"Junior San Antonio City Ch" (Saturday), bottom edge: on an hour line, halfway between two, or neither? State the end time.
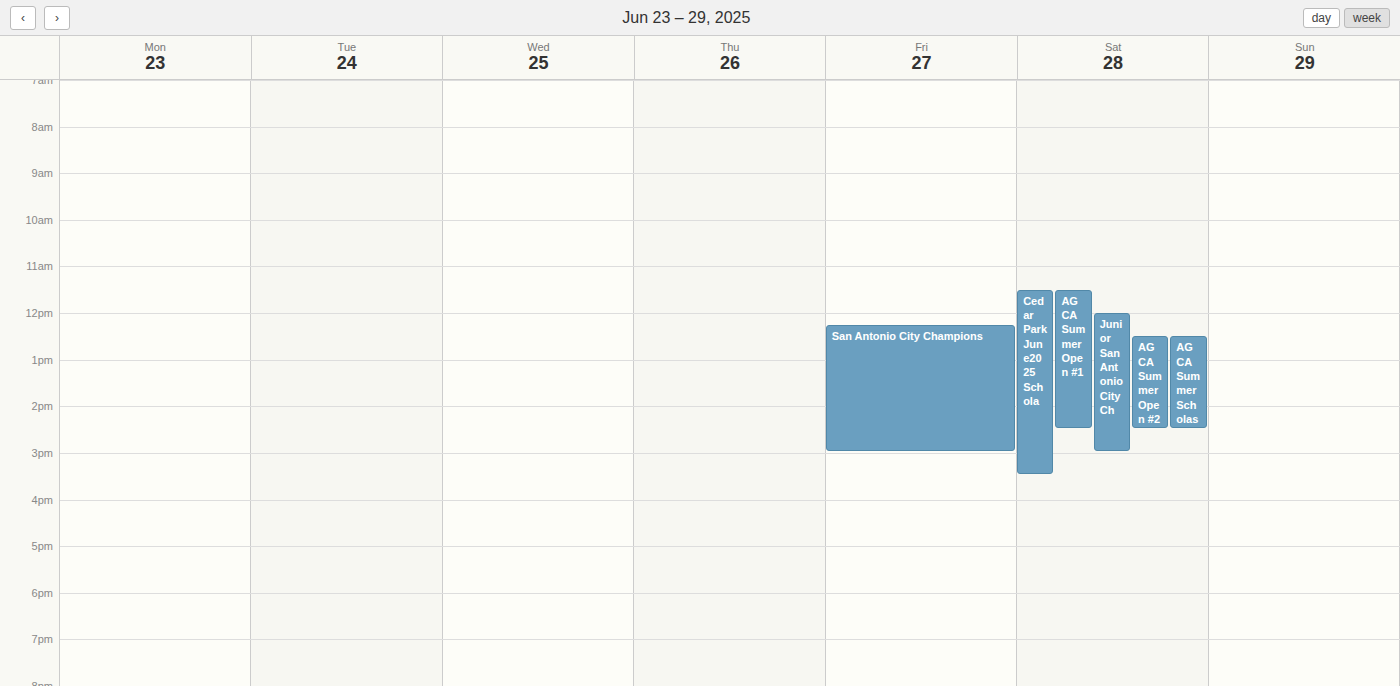
15:00 -- exactly on the 15:00 line.